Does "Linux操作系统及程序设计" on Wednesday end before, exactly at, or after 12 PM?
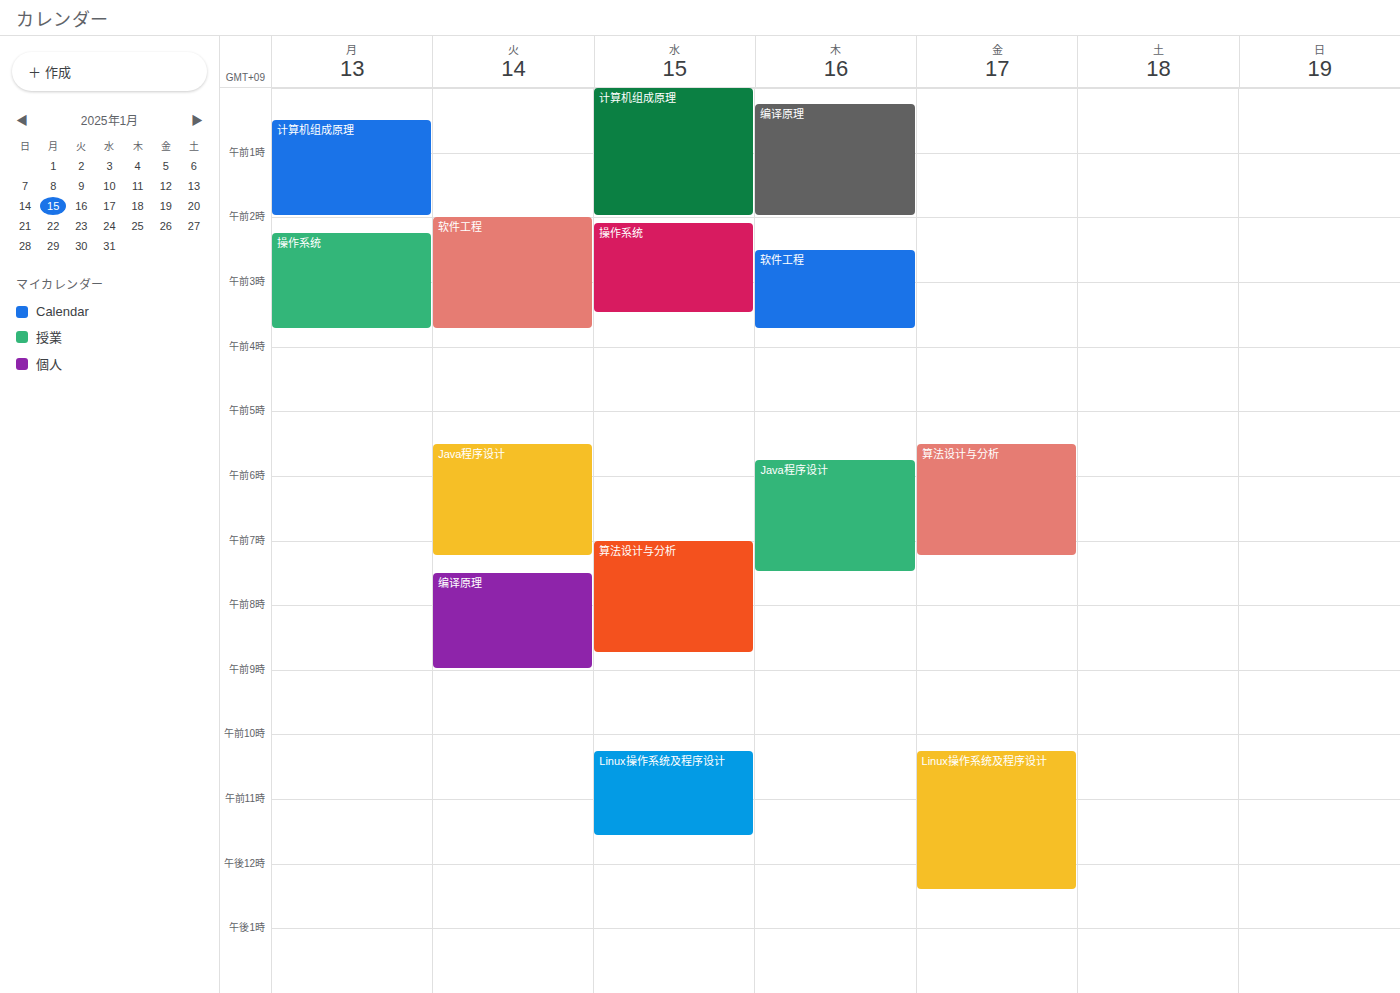
11:35 AM -- before 12 PM, 25 minutes above the 12 PM line.